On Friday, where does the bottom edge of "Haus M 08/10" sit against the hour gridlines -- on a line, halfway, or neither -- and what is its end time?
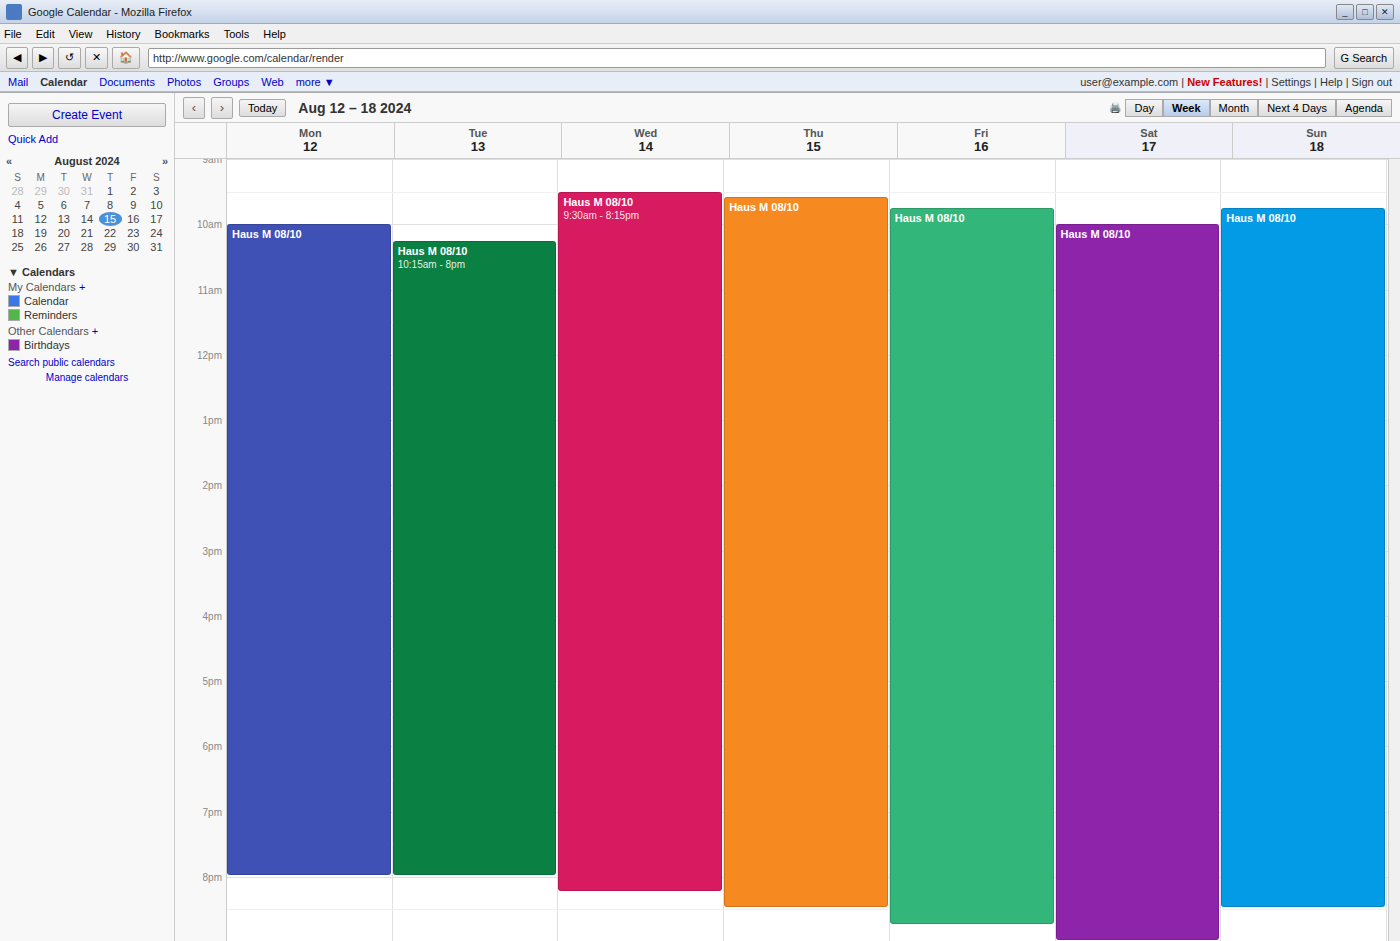
8:45 PM -- neither: three quarters of the way from the 8 PM line to the 9 PM line.